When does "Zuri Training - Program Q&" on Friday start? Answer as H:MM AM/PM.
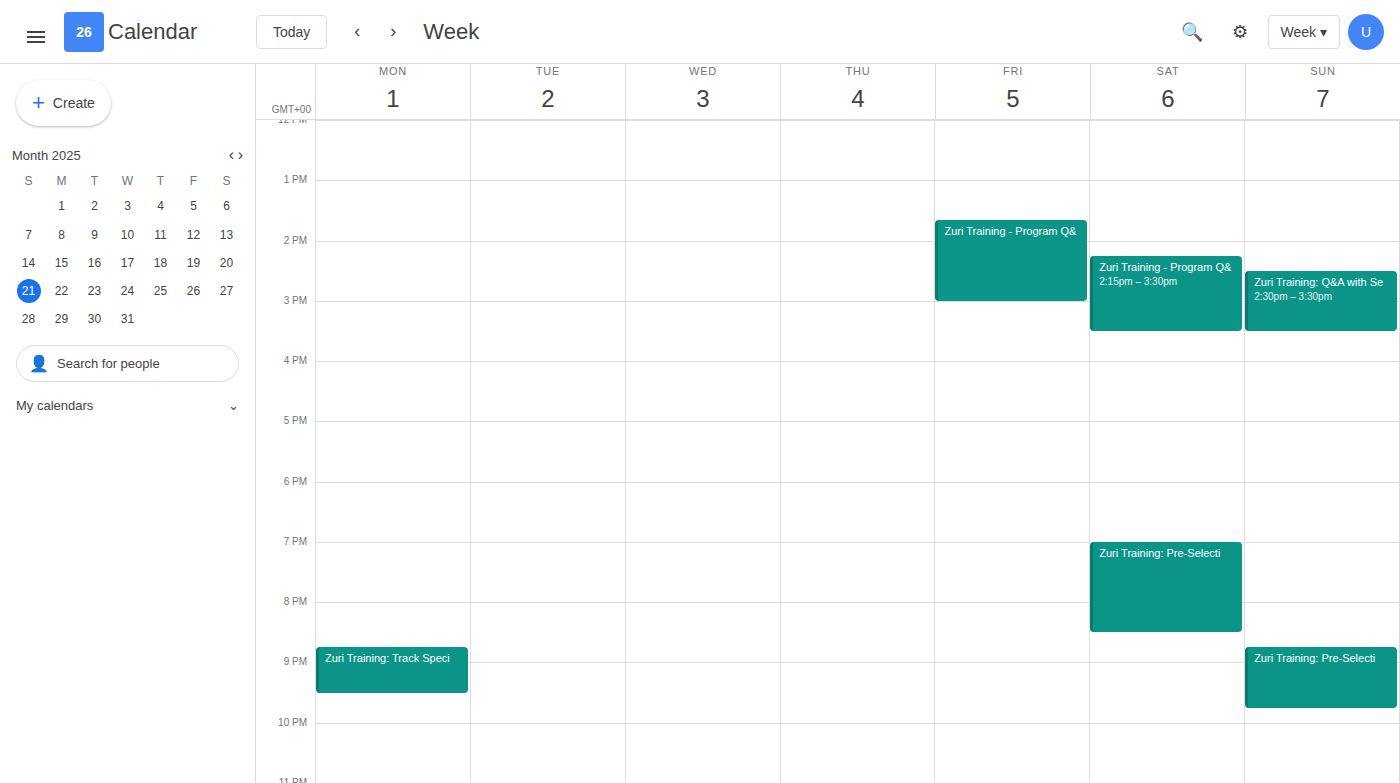
1:40 PM